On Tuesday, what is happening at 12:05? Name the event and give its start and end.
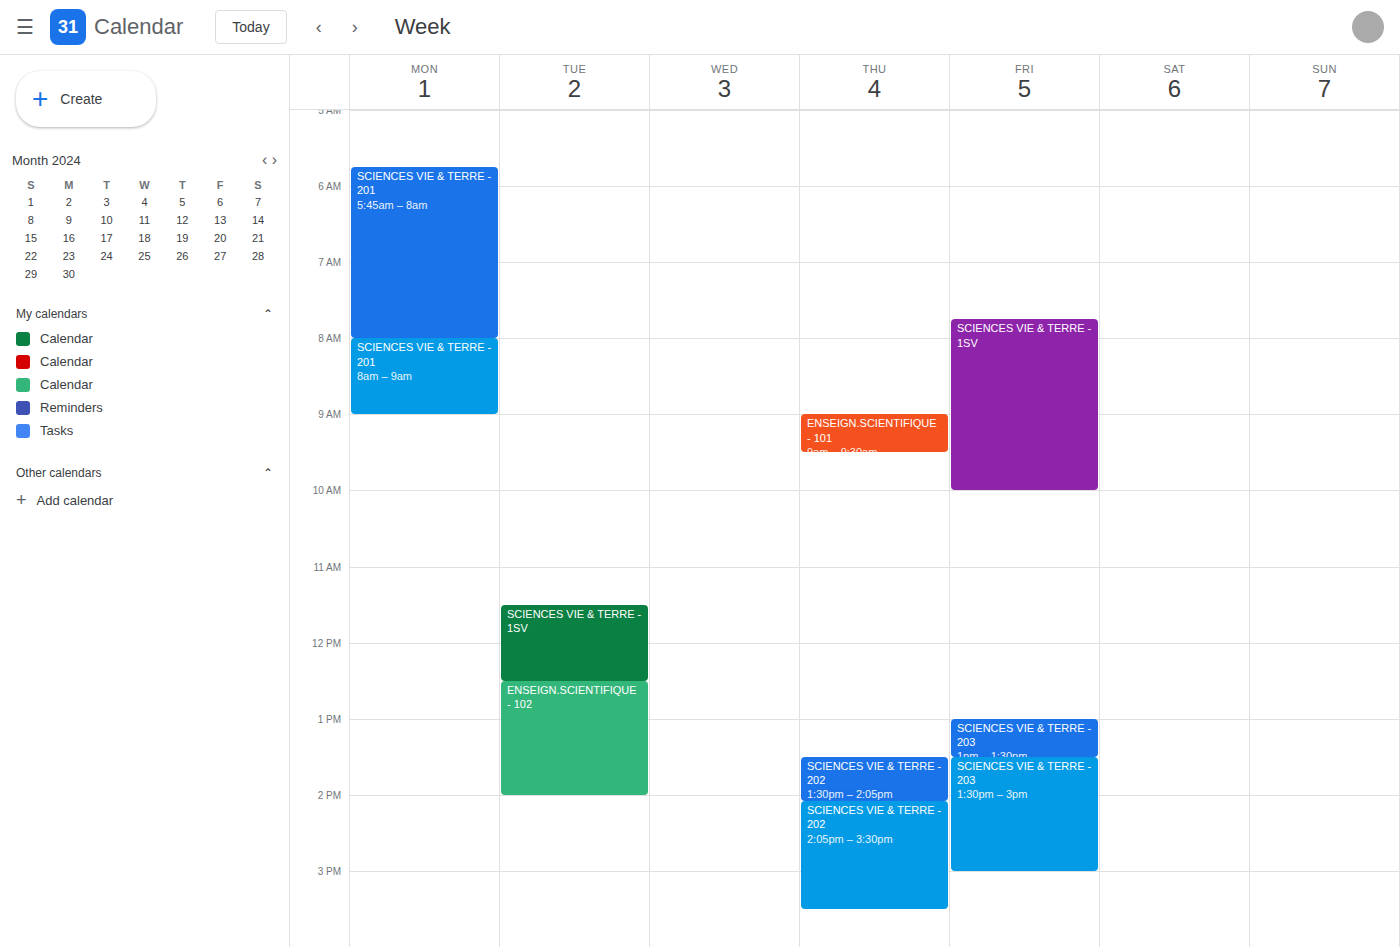
"SCIENCES VIE & TERRE - 1SV", 11:30 to 12:30